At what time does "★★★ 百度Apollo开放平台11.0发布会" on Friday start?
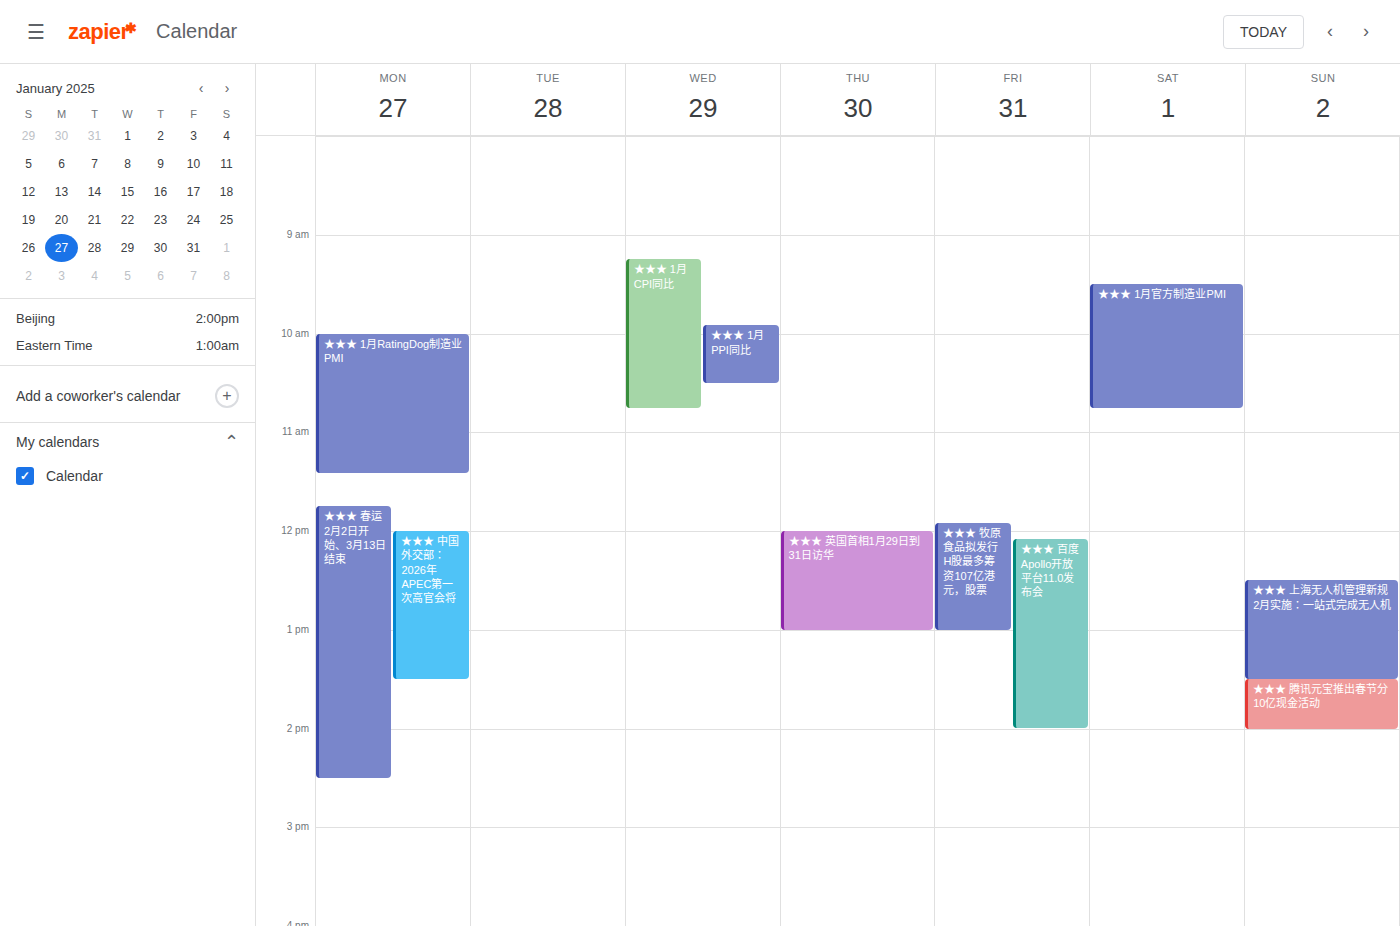
12:05 PM